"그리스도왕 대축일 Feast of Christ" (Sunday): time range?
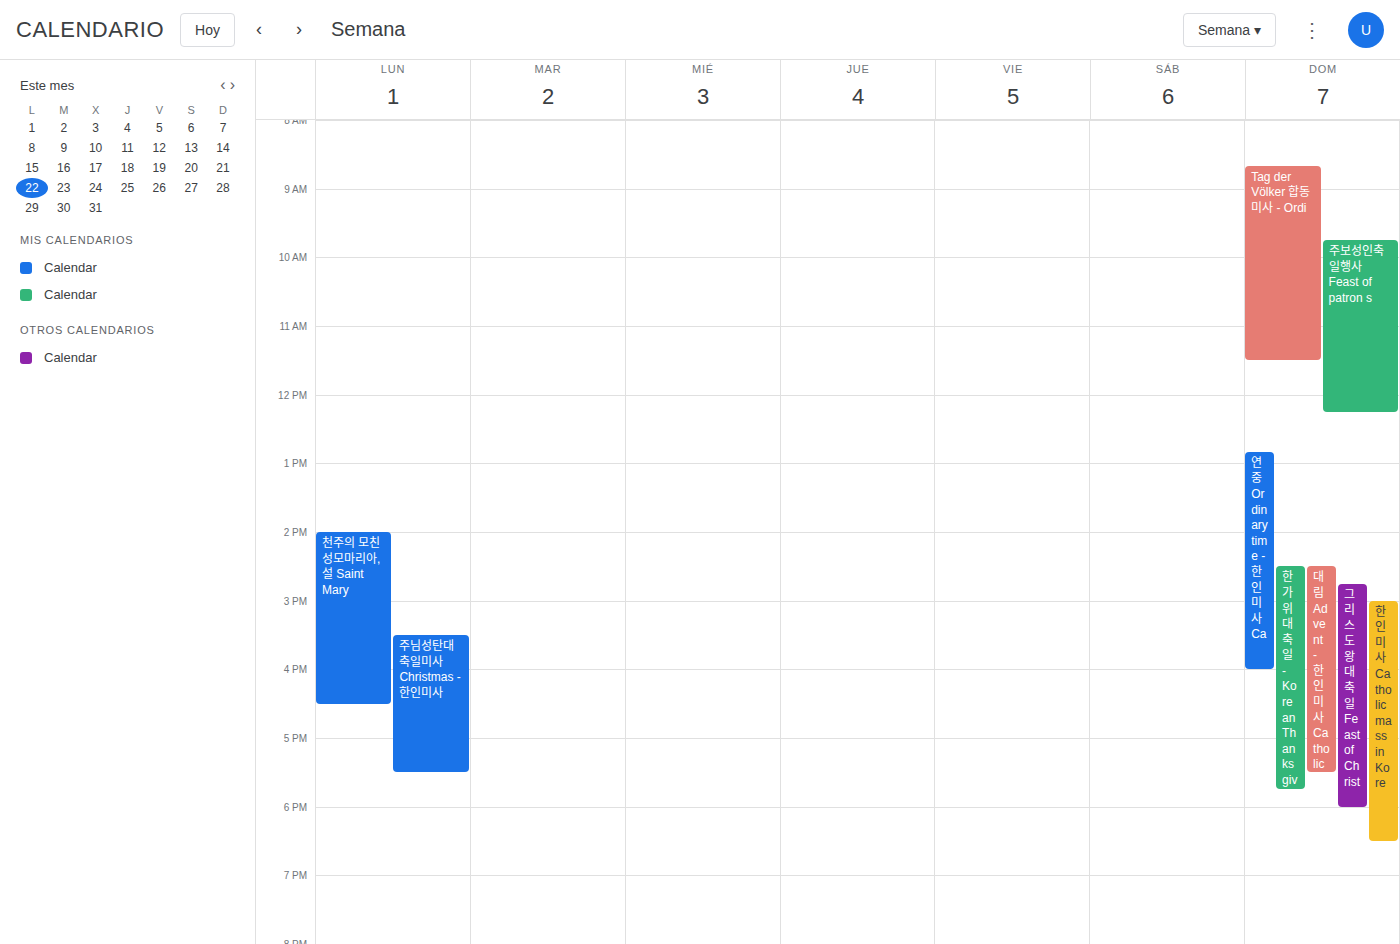
2:45 PM to 6:00 PM